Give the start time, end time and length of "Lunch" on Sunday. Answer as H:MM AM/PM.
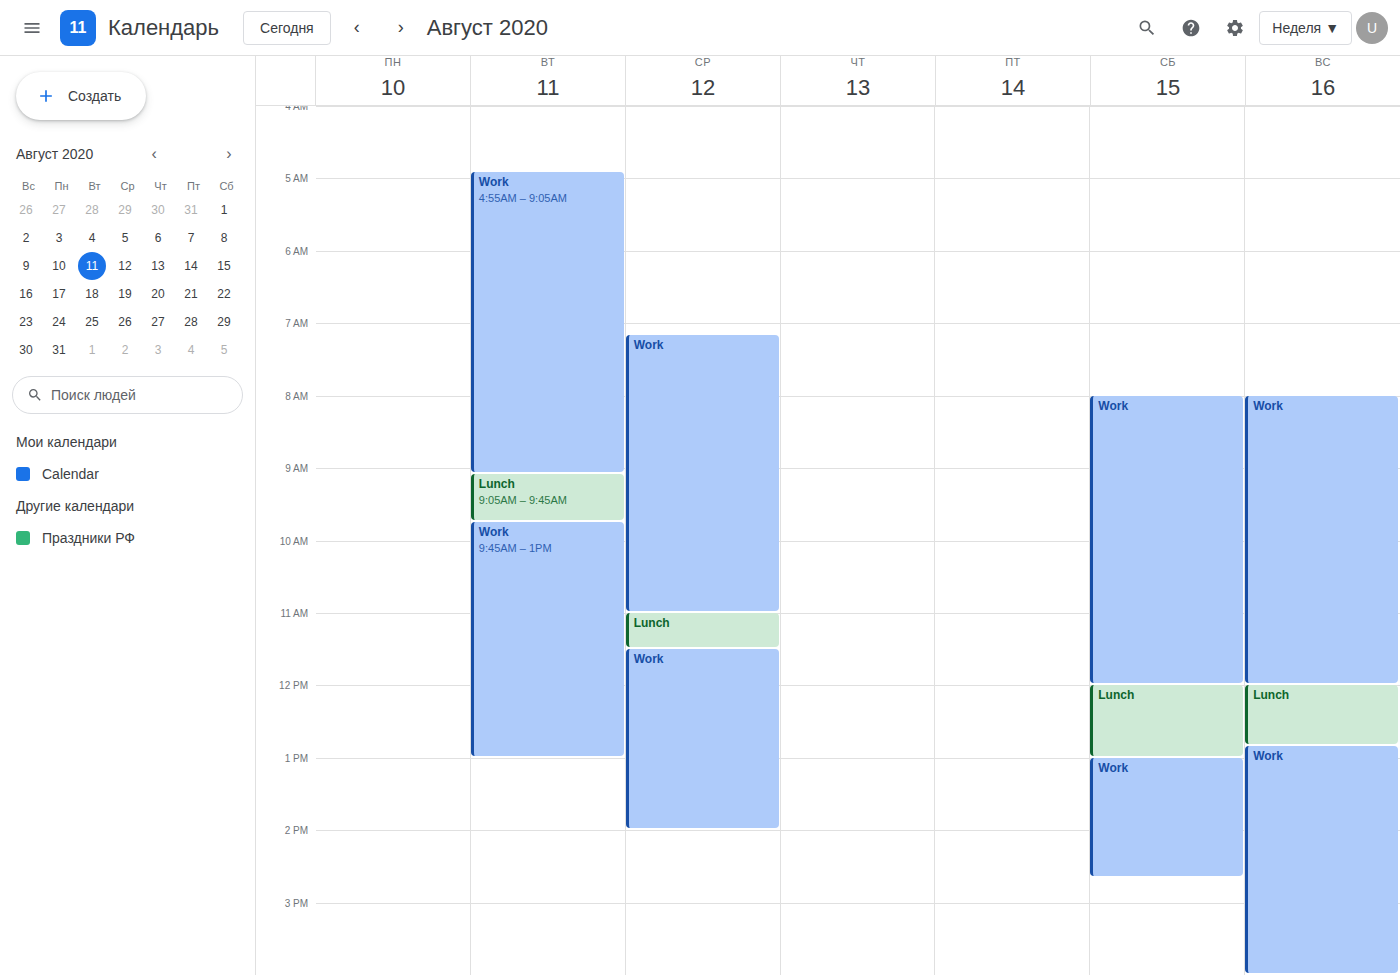
12:00 PM to 12:50 PM, 50 minutes